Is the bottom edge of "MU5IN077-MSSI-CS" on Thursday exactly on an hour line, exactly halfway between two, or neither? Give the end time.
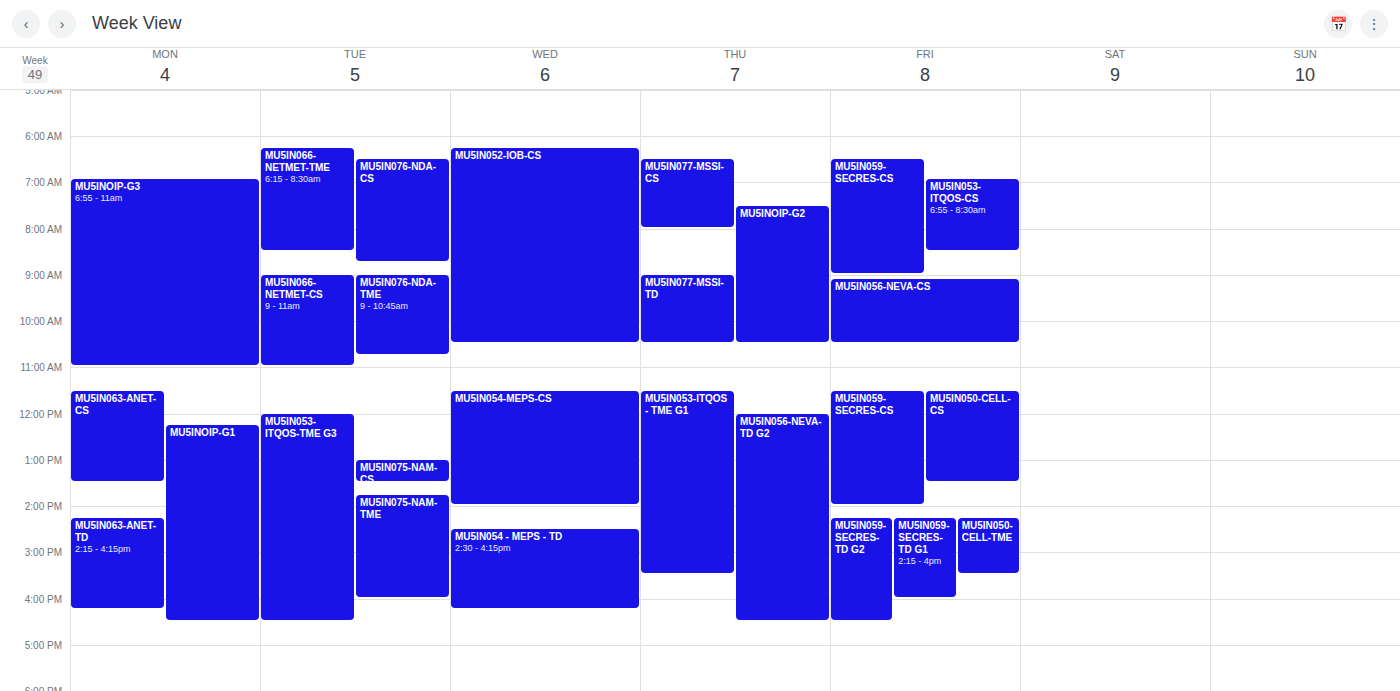
8:00 AM -- exactly on the 8 AM line.